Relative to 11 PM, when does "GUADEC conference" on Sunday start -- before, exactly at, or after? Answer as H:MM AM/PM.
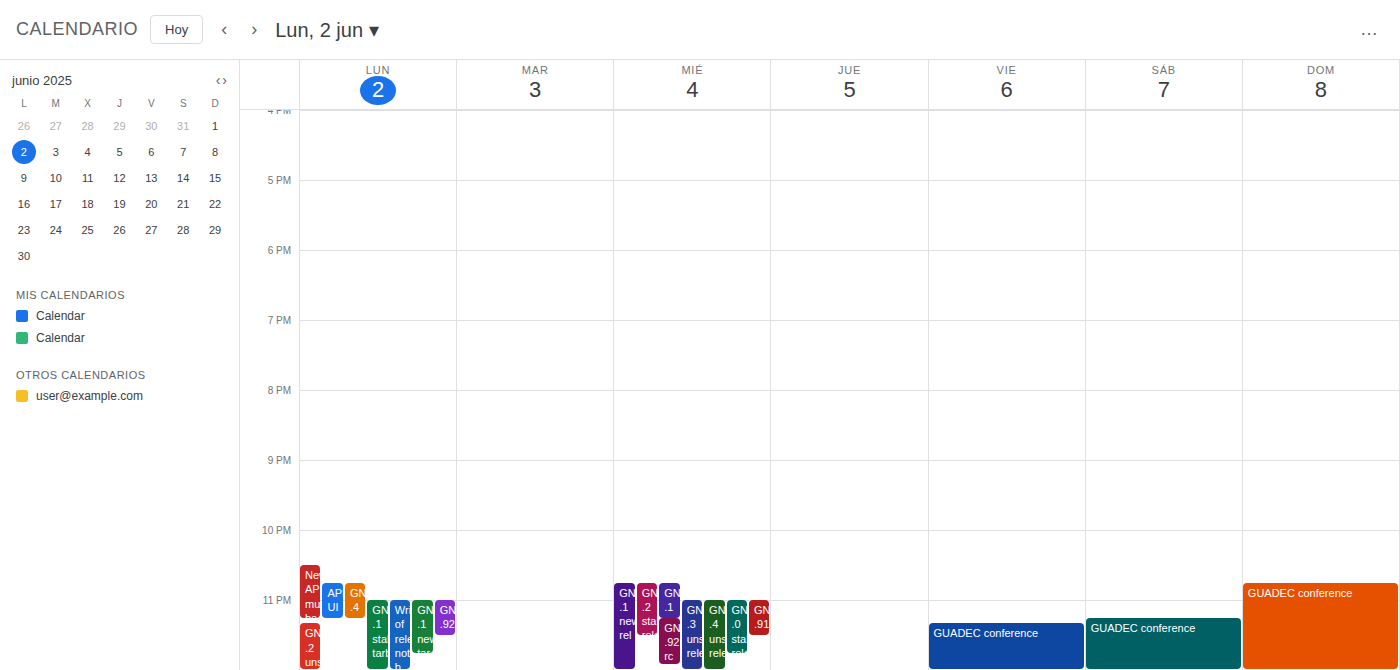
10:45 PM -- before 11 PM, 15 minutes above the 11 PM line.